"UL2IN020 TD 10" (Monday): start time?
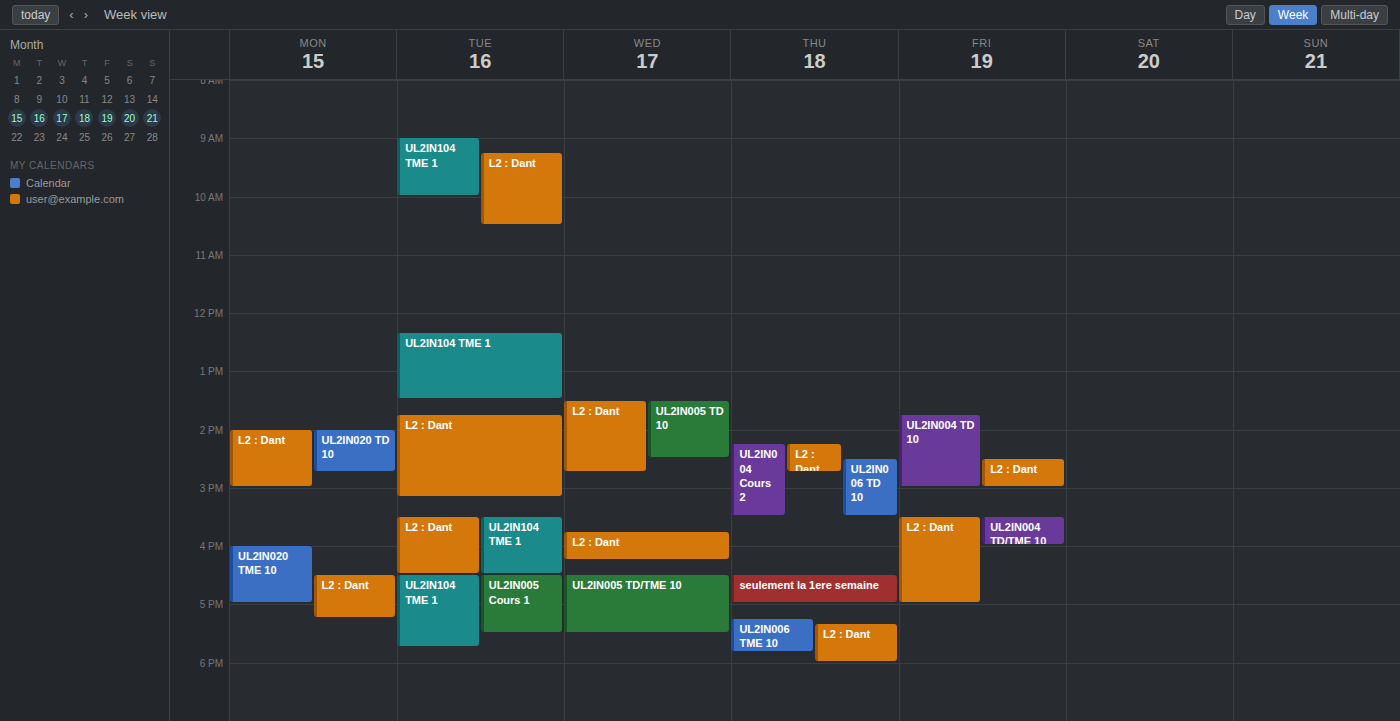
14:00